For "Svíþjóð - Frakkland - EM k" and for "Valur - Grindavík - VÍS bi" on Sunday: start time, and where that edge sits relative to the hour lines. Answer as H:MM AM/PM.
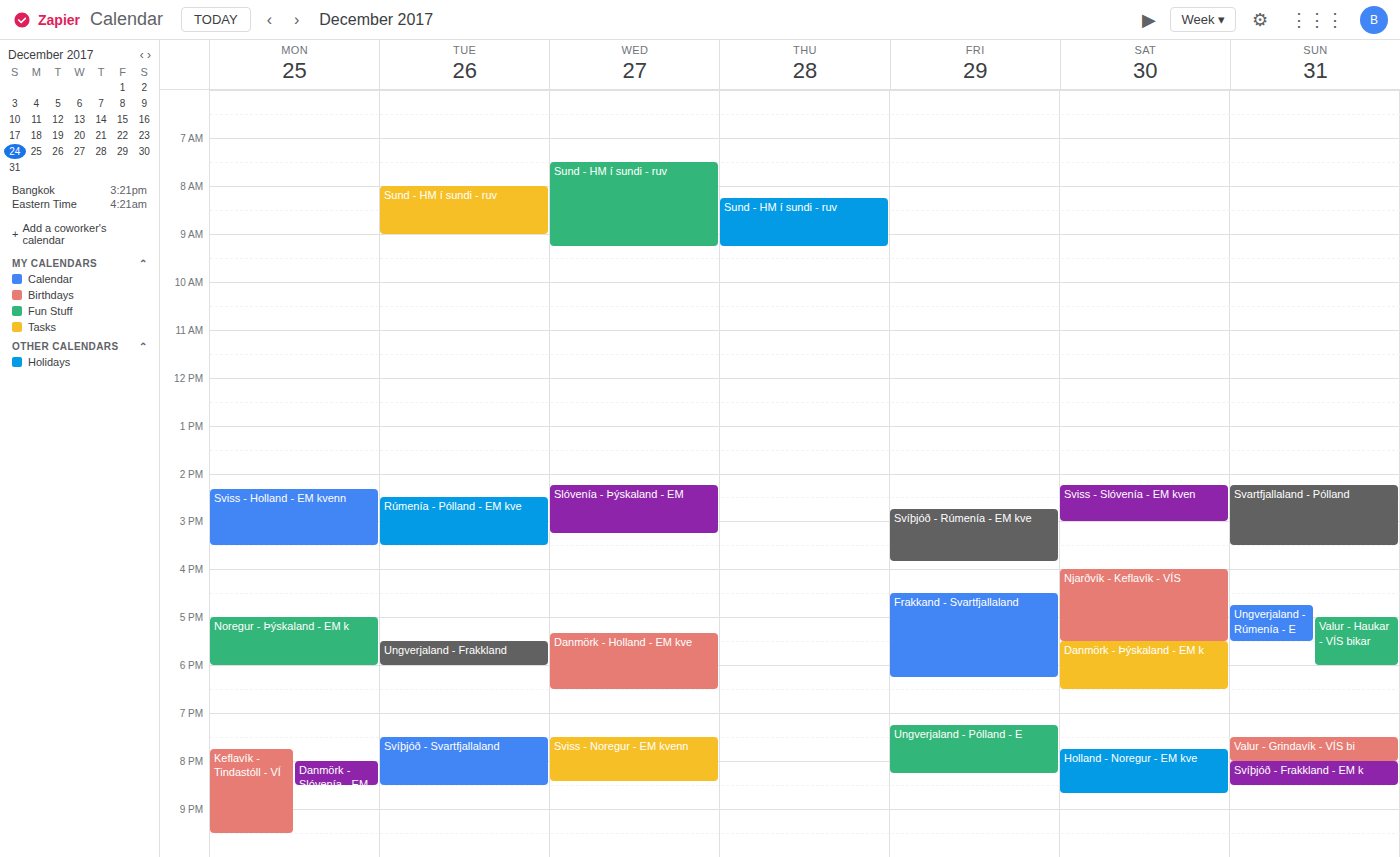
"Svíþjóð - Frakkland - EM k": 8:00 PM, exactly on the 8 PM line. "Valur - Grindavík - VÍS bi": 7:30 PM, halfway between the 7 PM and 8 PM lines.